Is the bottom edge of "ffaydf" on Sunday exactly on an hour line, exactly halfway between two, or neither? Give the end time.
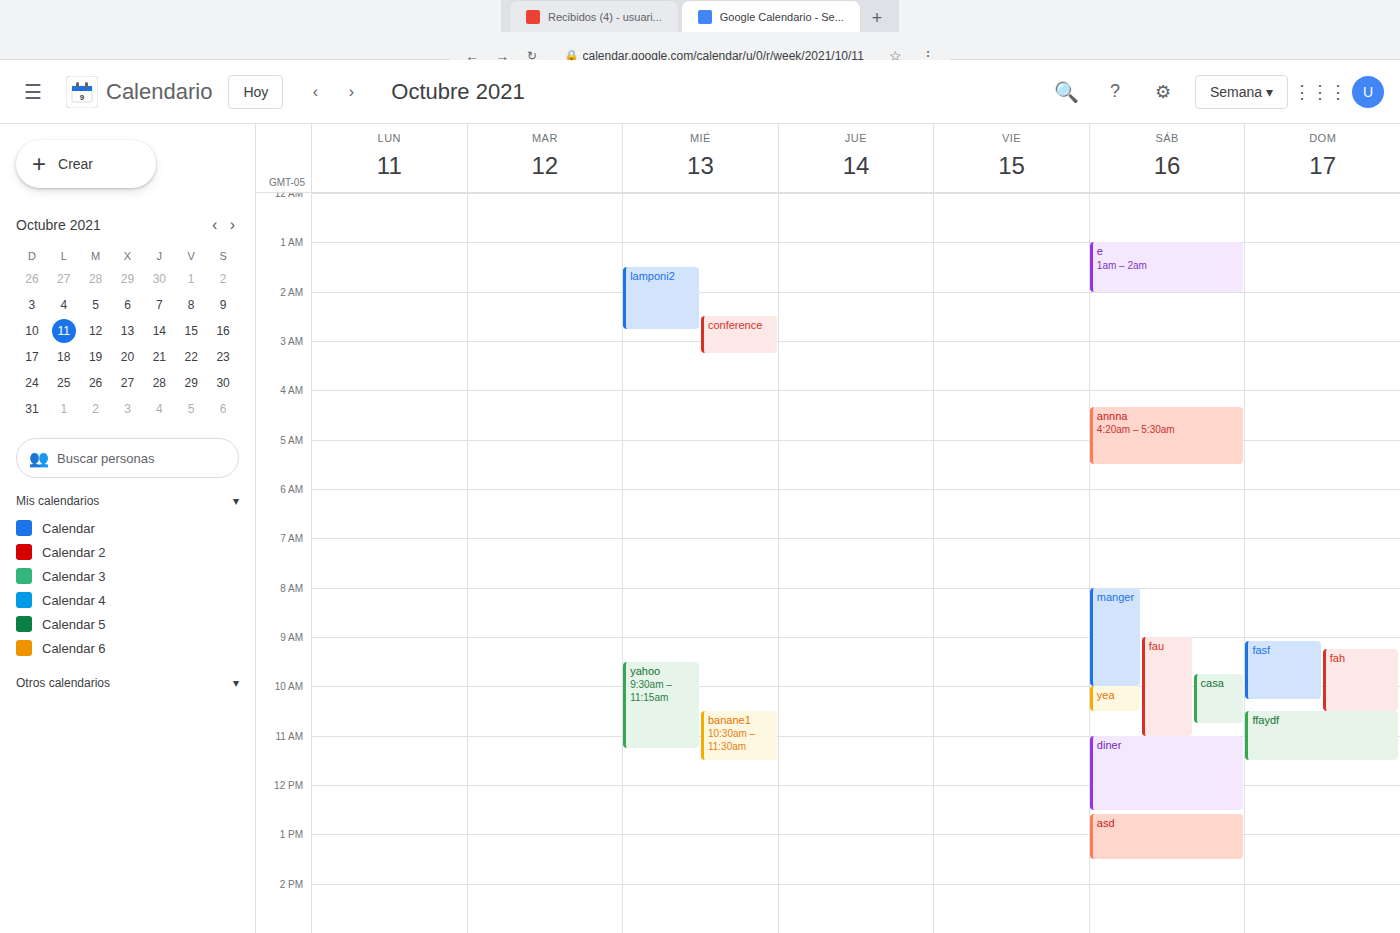
11:30 AM -- halfway between the 11 AM and 12 PM lines.